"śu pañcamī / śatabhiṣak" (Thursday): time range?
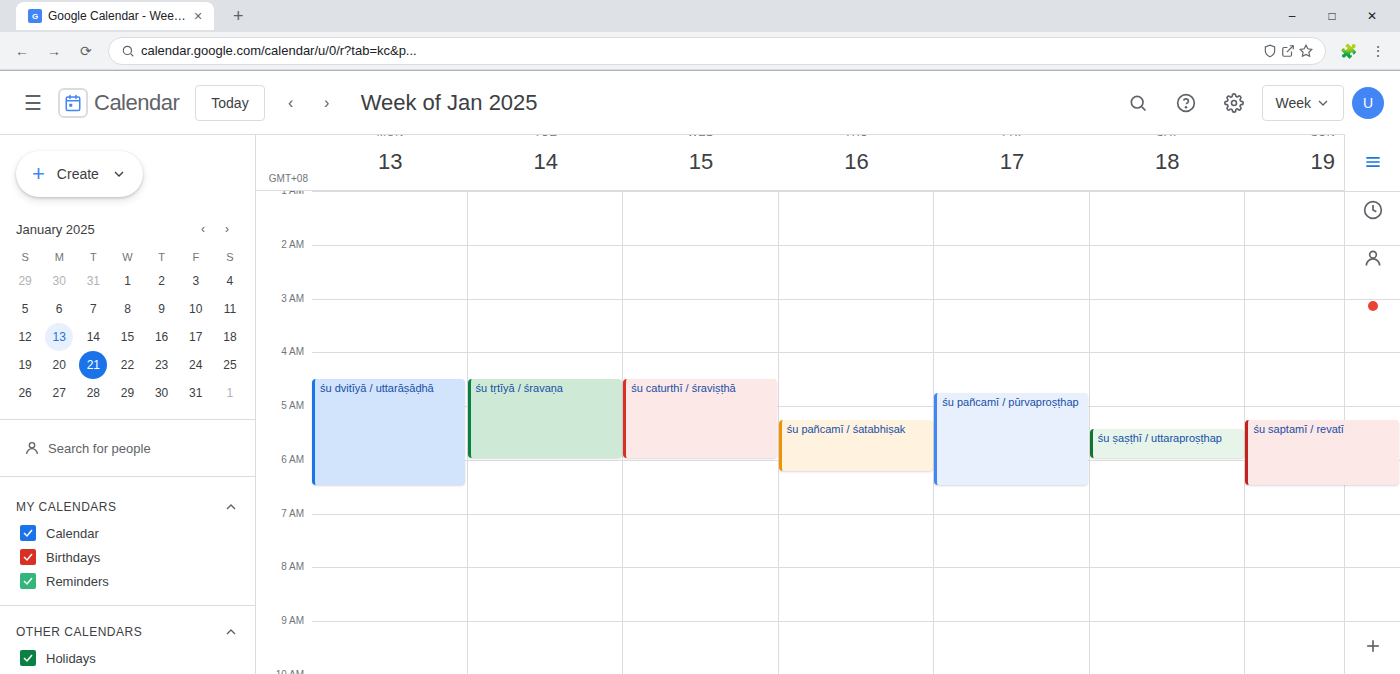
05:15 to 06:15